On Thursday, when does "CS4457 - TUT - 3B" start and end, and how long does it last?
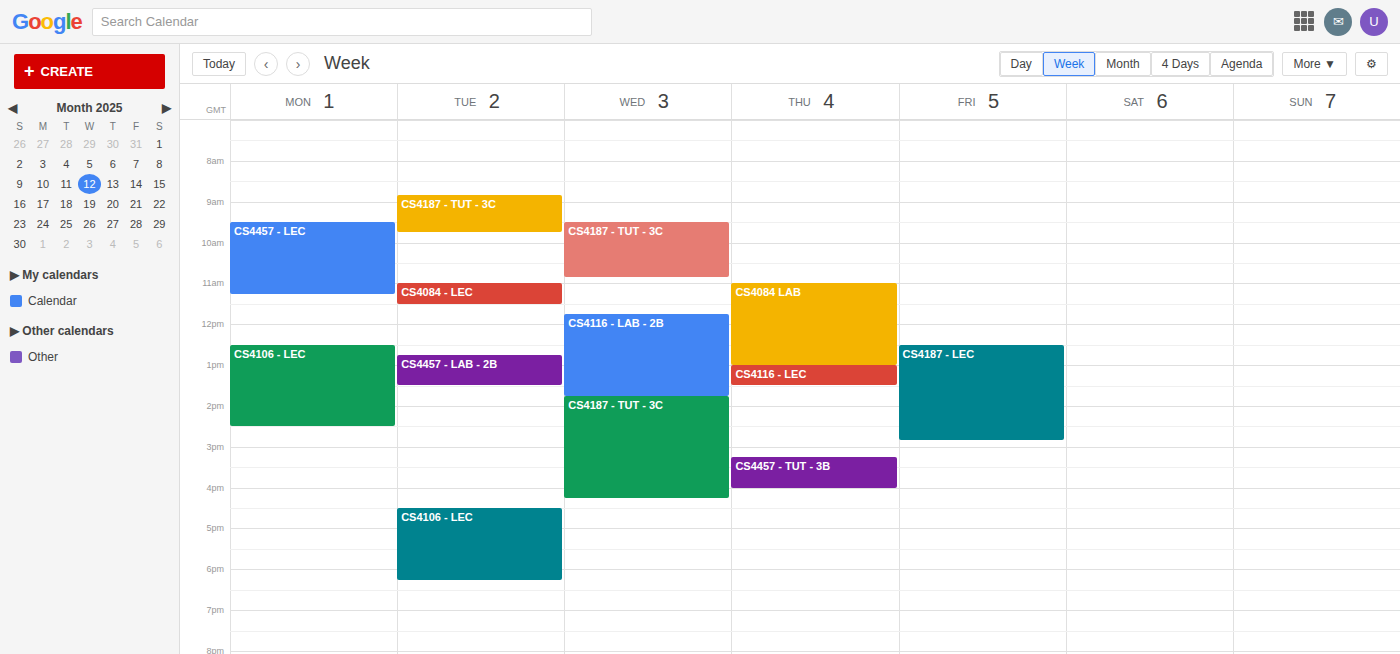
15:15 to 16:00, 45 minutes